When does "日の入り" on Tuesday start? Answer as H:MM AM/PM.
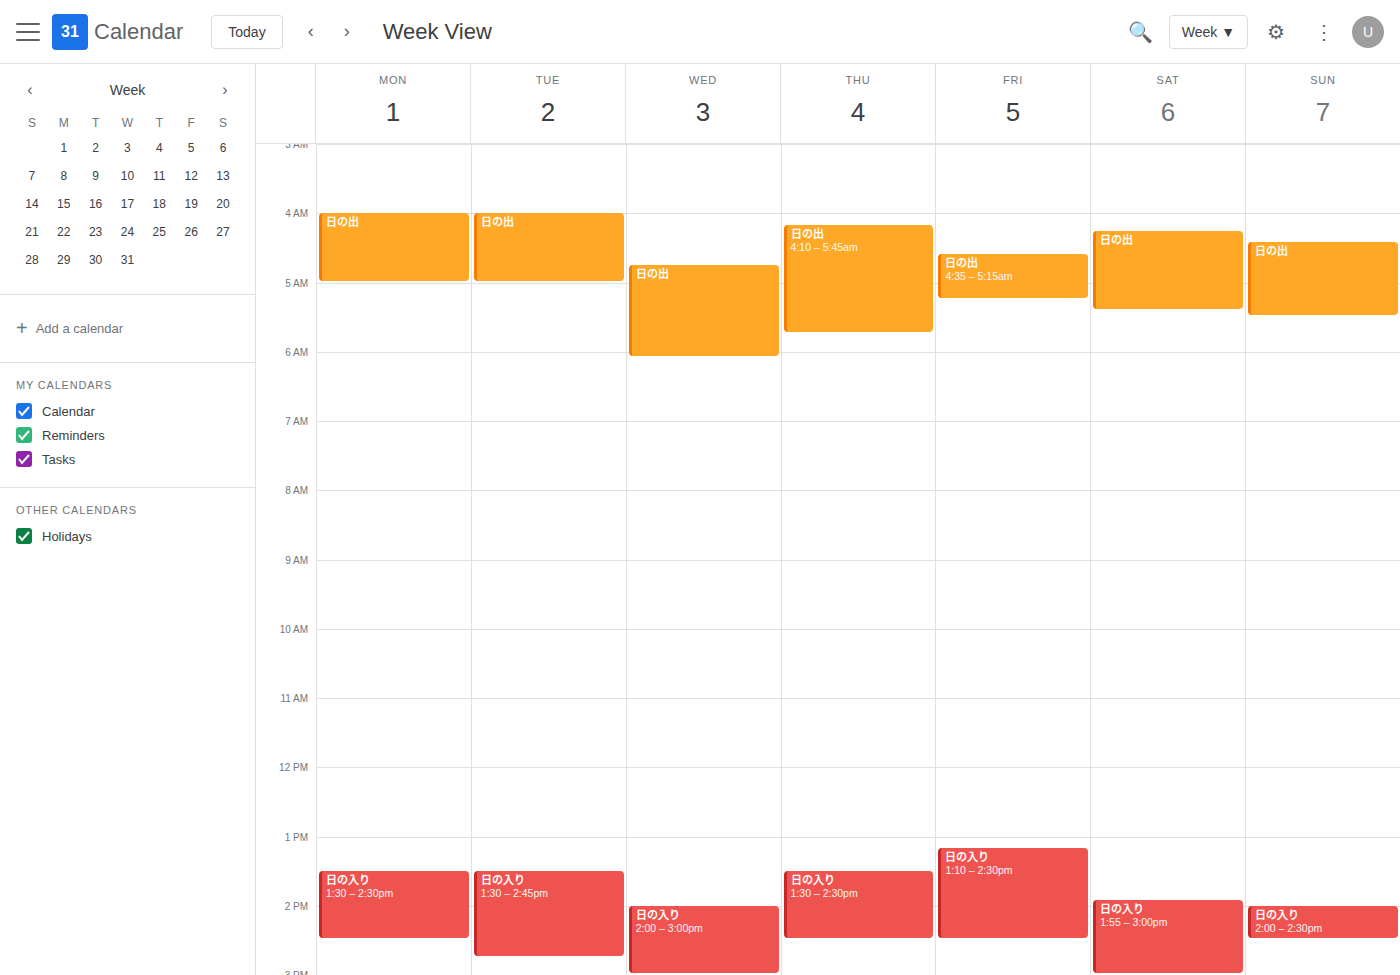
1:30 PM